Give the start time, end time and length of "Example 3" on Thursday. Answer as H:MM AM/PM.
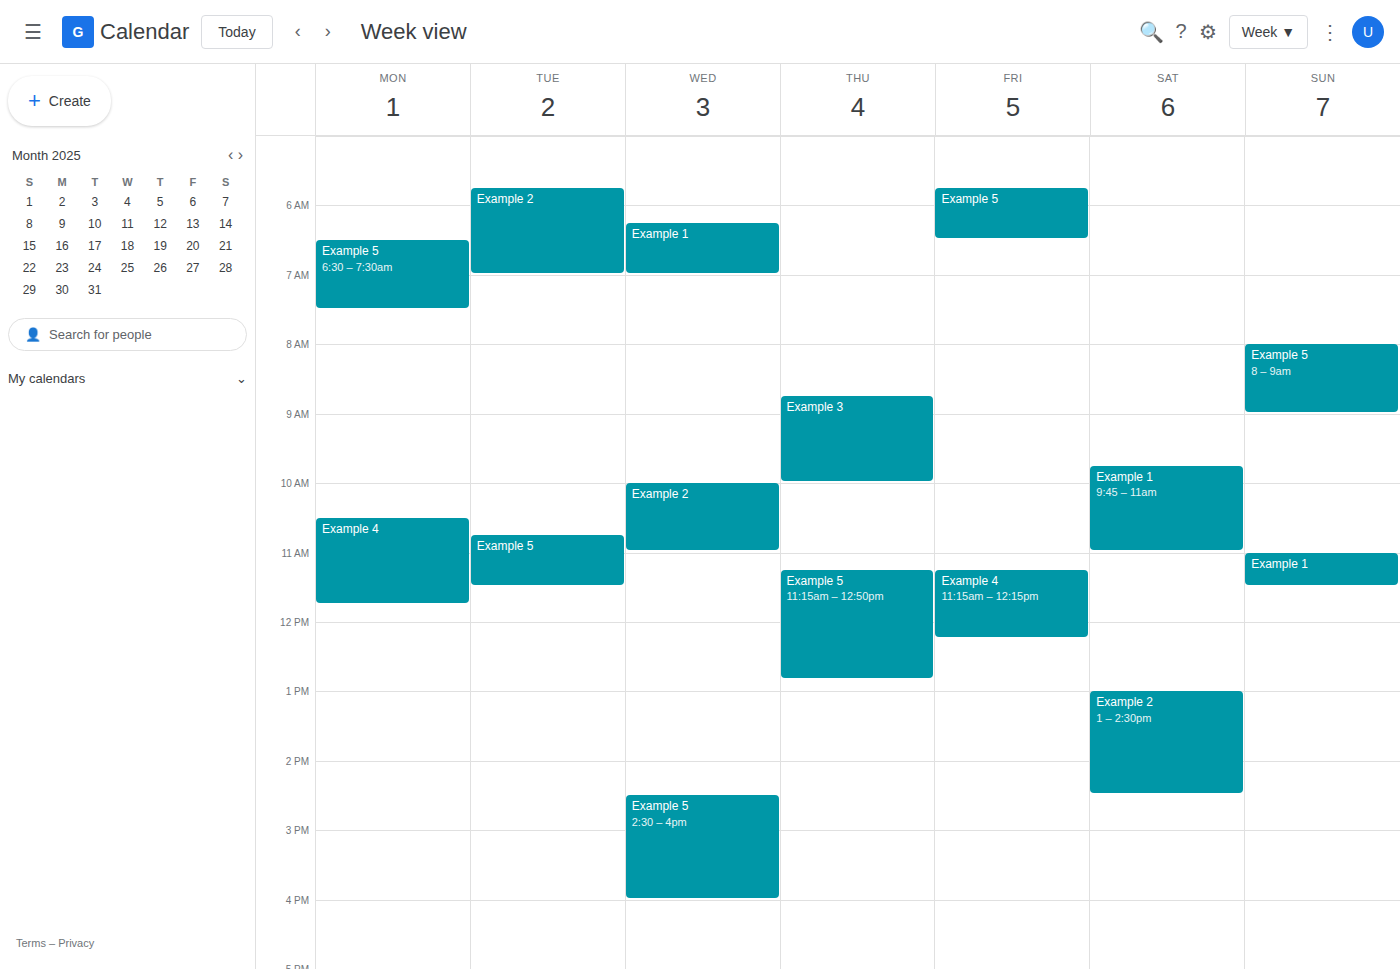
8:45 AM to 10:00 AM, 1 hour 15 minutes